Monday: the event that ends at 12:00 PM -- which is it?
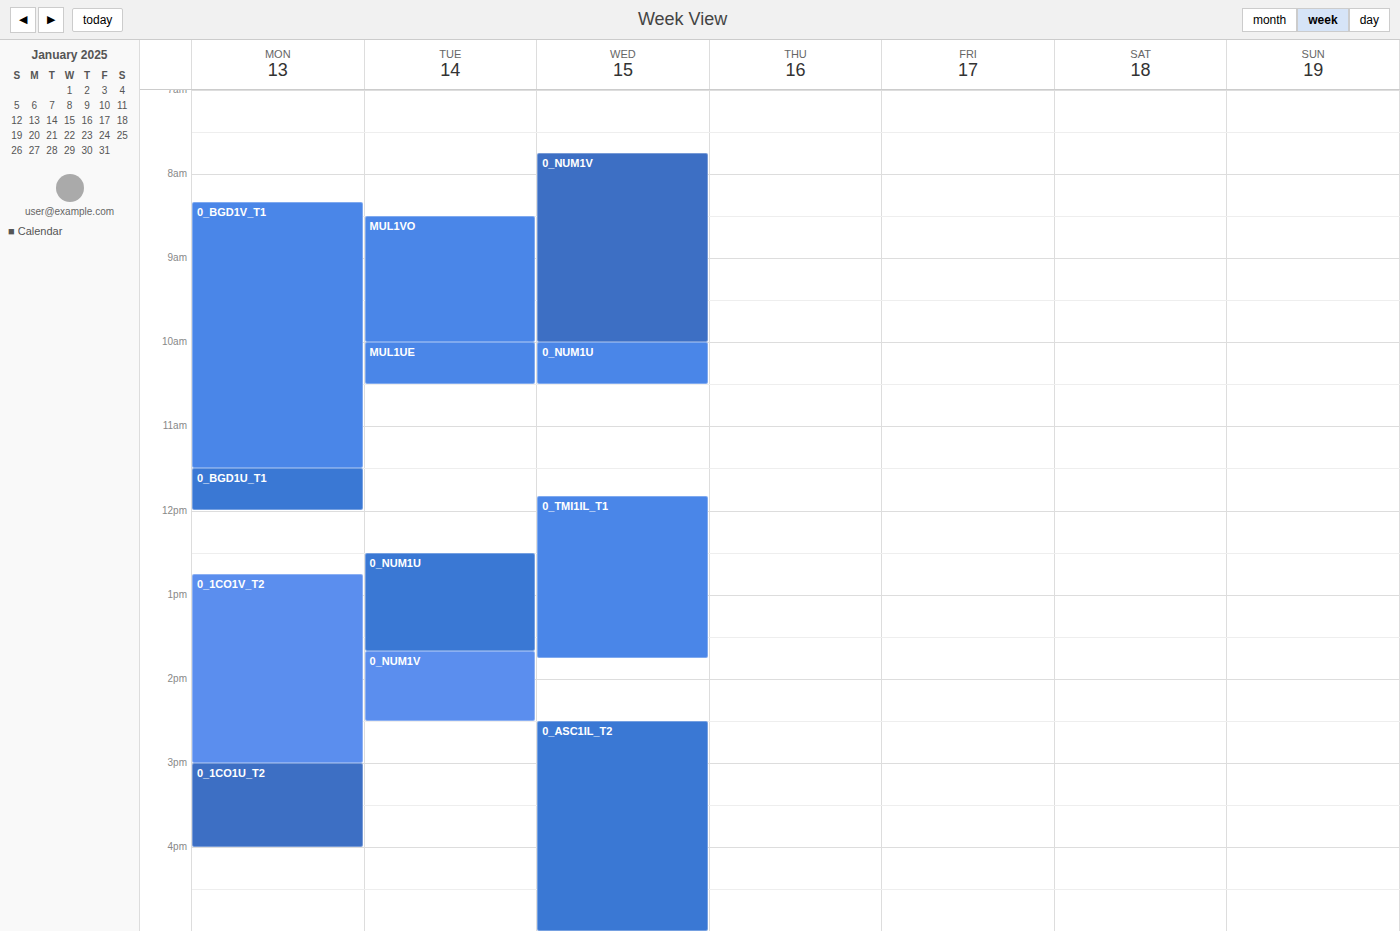
"0_BGD1U_T1"